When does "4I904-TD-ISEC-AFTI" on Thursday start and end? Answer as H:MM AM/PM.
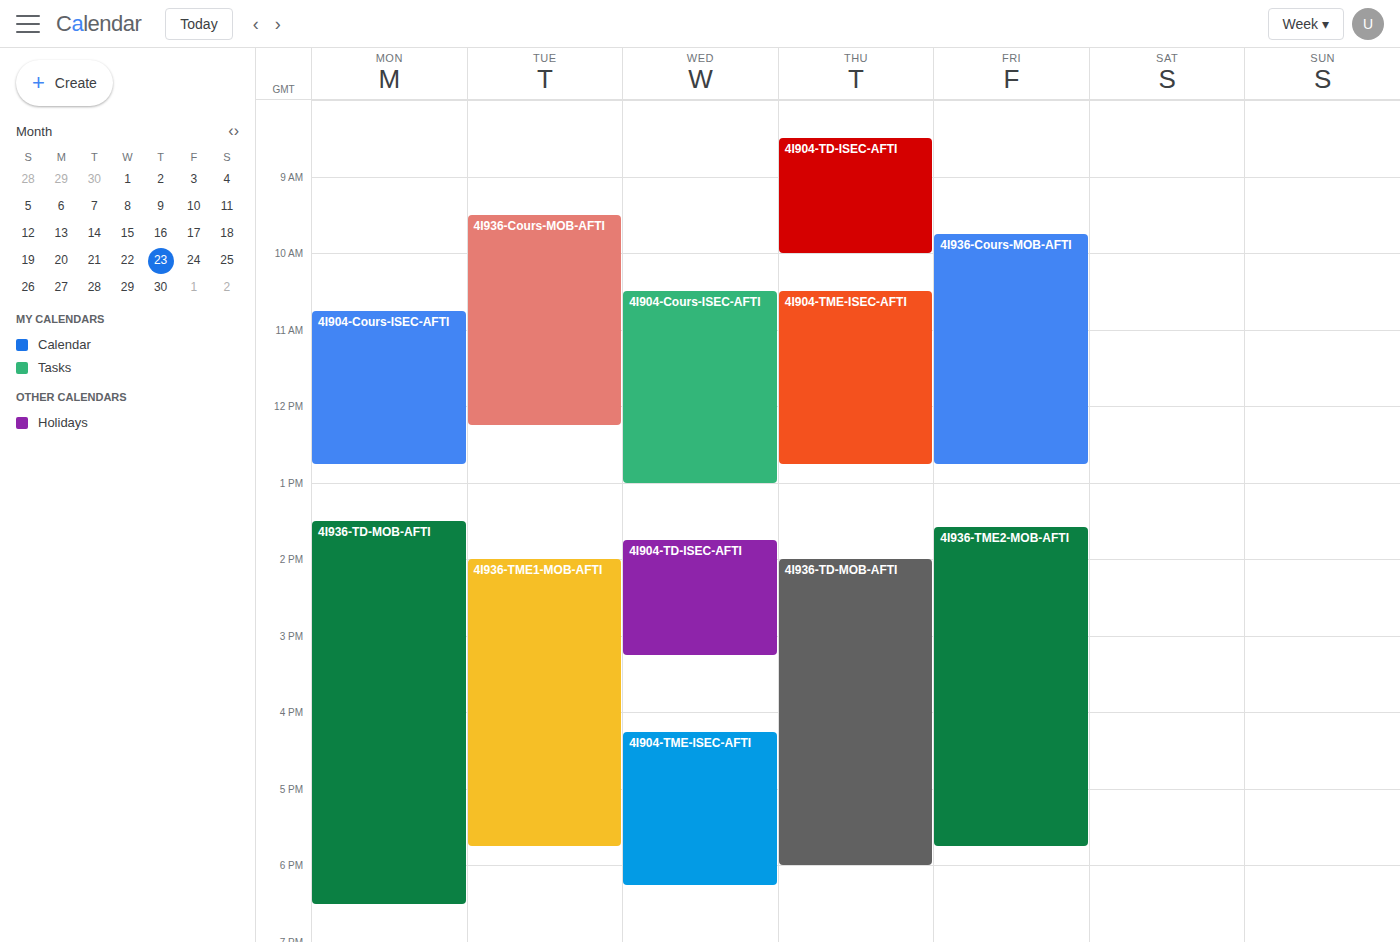
8:30 AM to 10:00 AM